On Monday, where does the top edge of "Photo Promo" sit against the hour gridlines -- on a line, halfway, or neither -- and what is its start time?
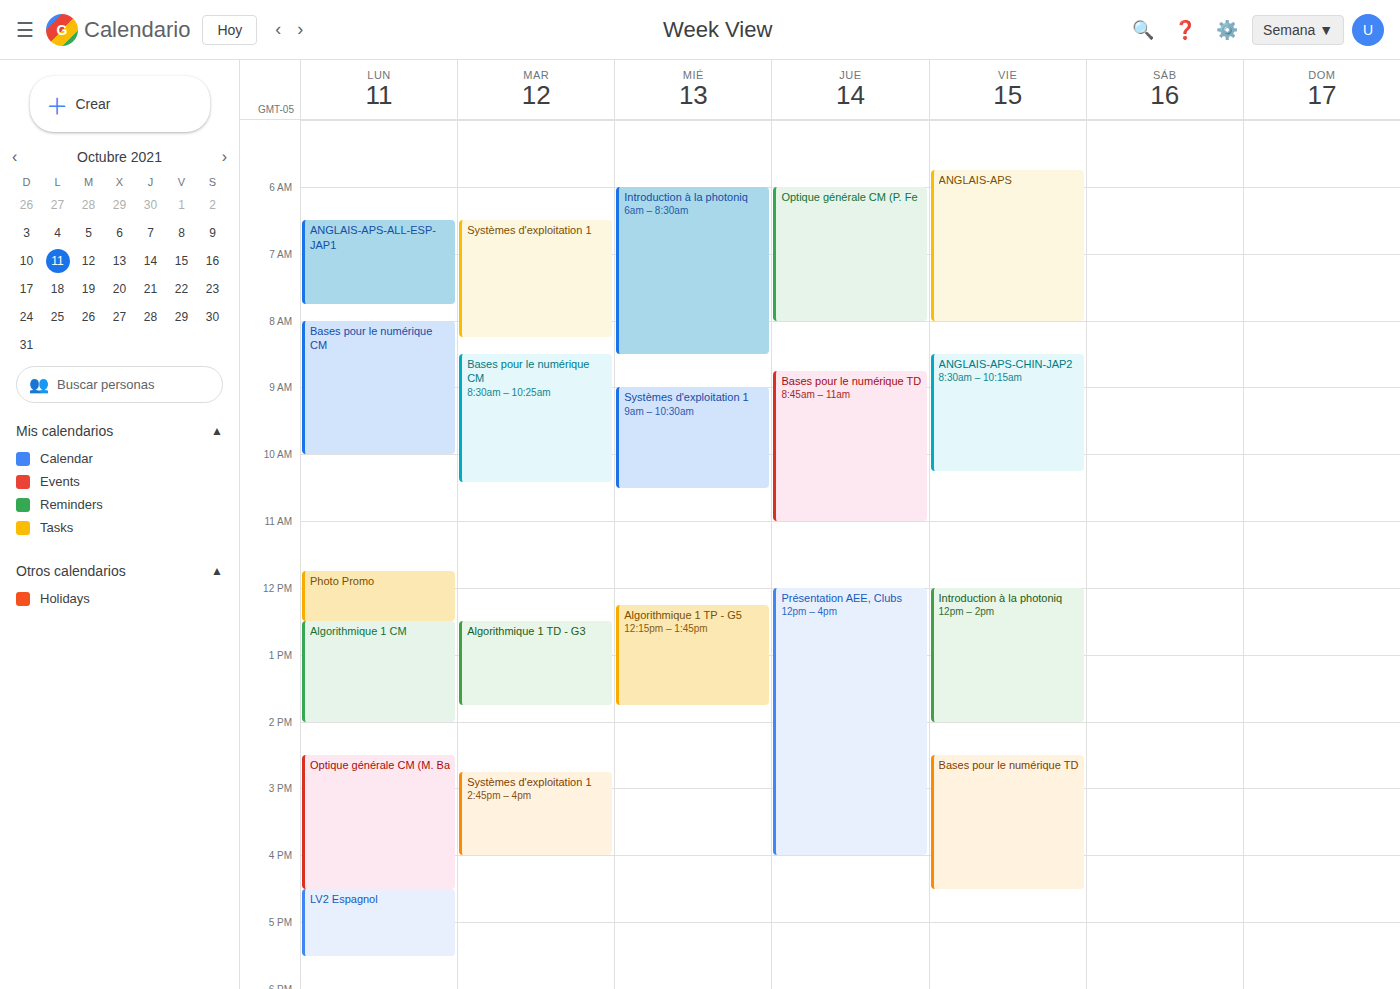
11:45 AM -- neither: three quarters of the way from the 11 AM line to the 12 PM line.